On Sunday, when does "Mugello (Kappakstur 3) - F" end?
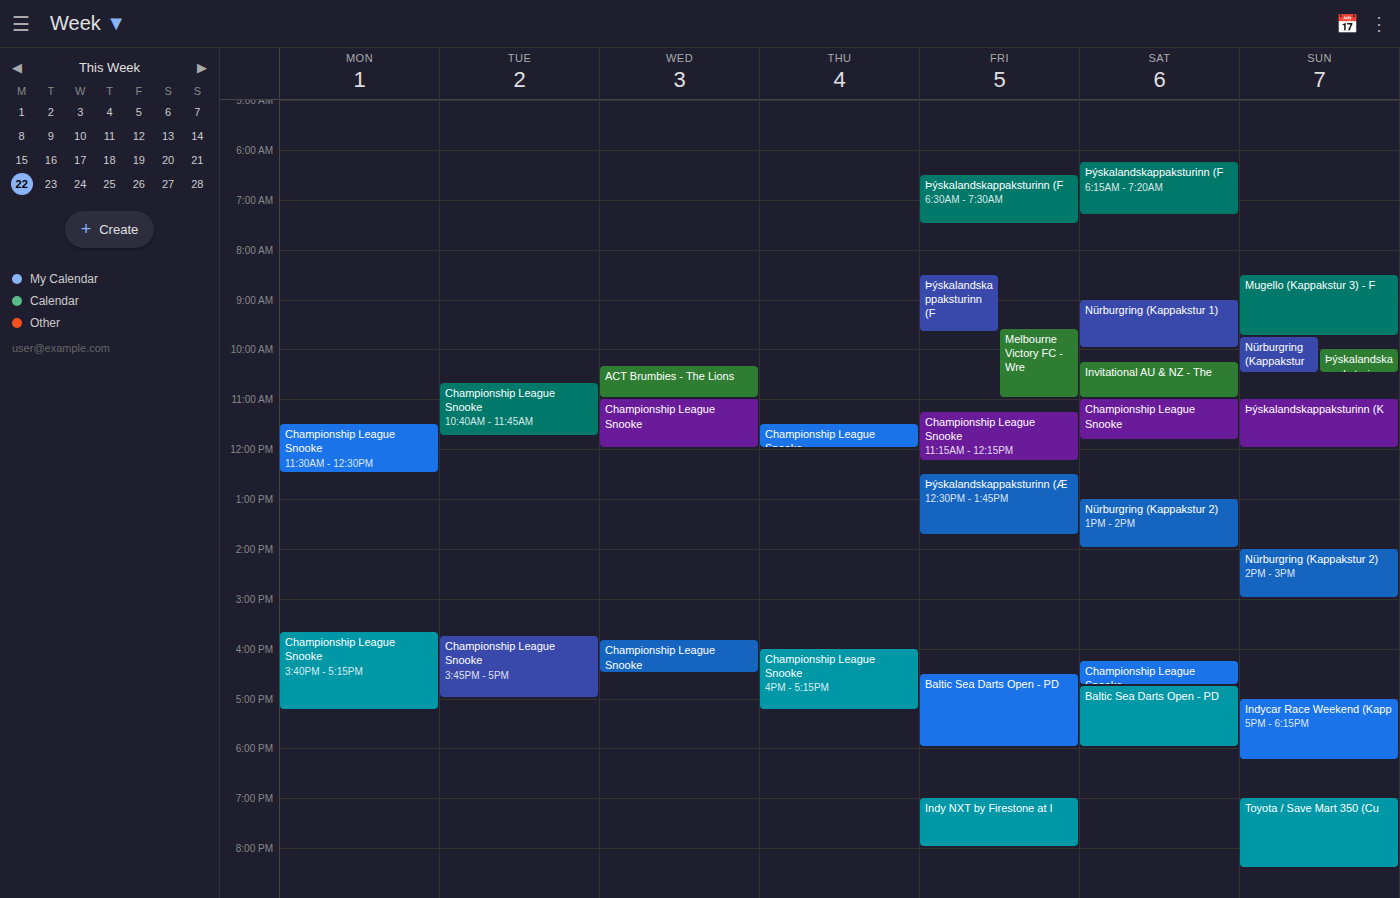
9:45 AM